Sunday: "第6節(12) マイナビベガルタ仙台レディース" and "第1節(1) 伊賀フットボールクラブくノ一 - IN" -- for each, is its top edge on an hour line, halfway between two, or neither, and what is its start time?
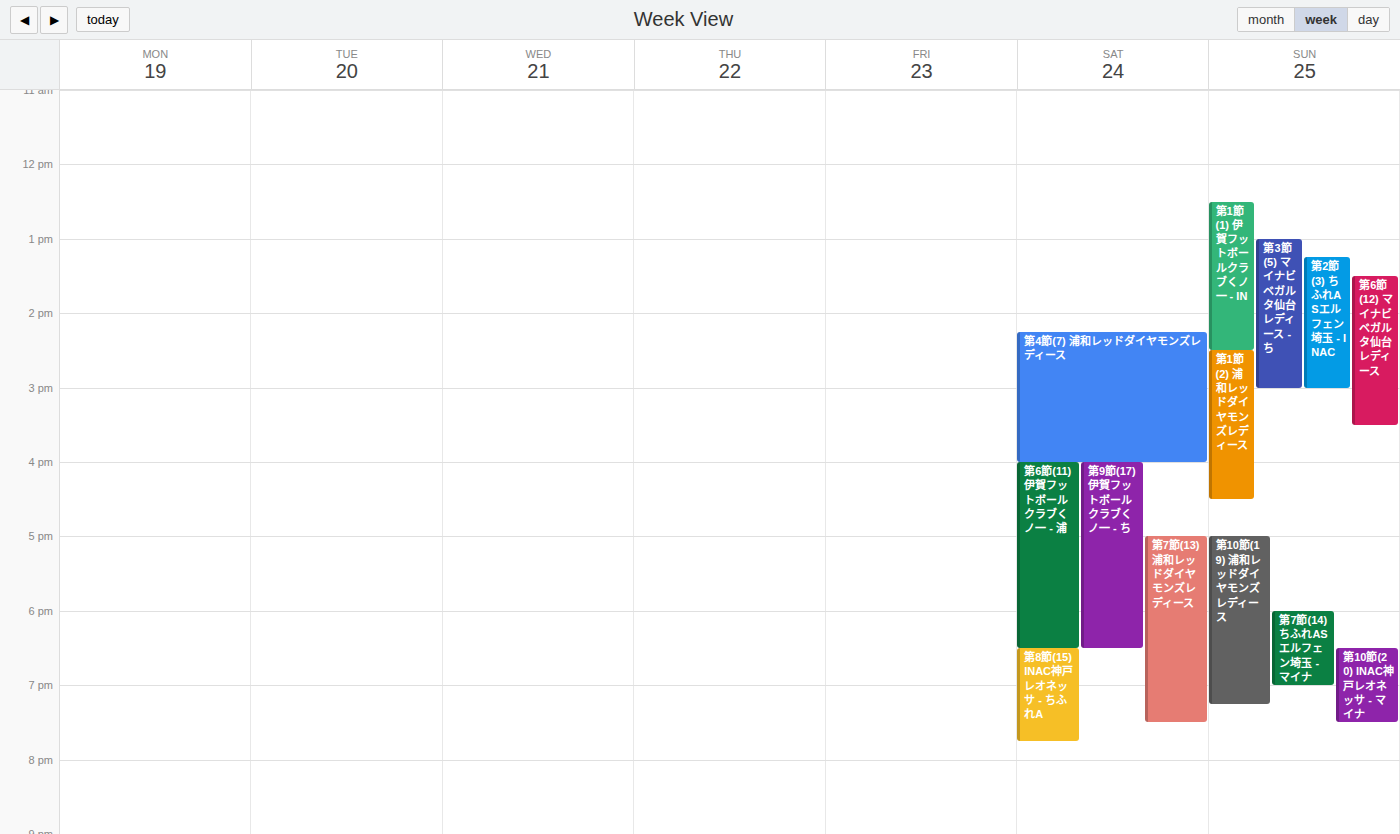
"第6節(12) マイナビベガルタ仙台レディース": 1:30 PM, halfway between the 1 PM and 2 PM lines. "第1節(1) 伊賀フットボールクラブくノ一 - IN": 12:30 PM, halfway between the 12 PM and 1 PM lines.